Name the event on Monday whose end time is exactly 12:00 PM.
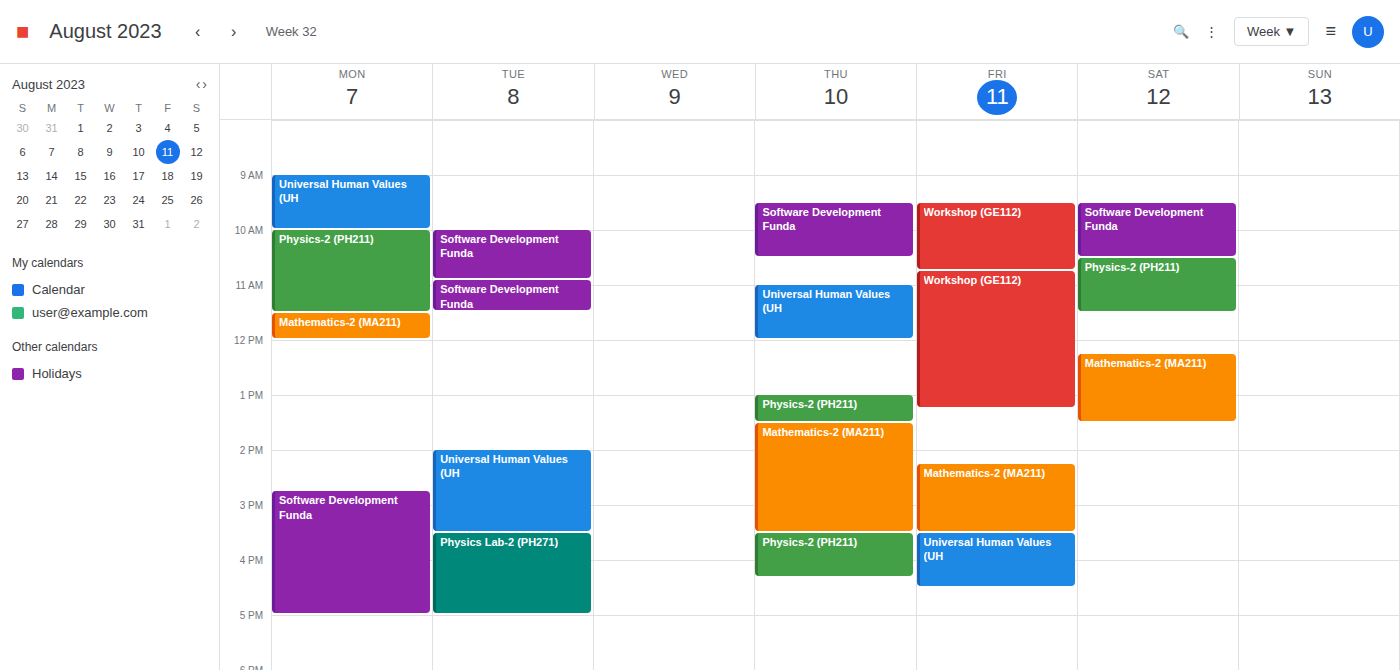
"Mathematics-2 (MA211)"